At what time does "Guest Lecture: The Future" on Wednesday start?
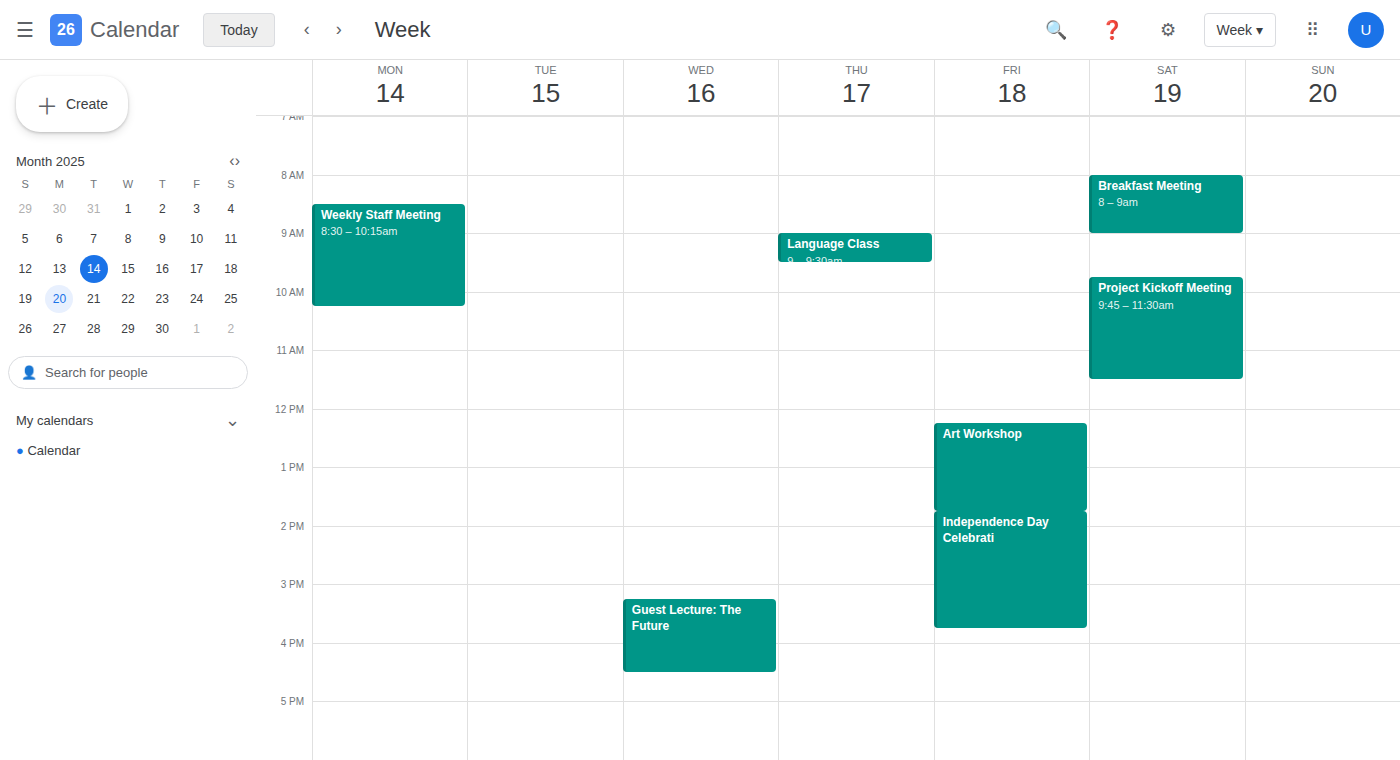
3:15 PM